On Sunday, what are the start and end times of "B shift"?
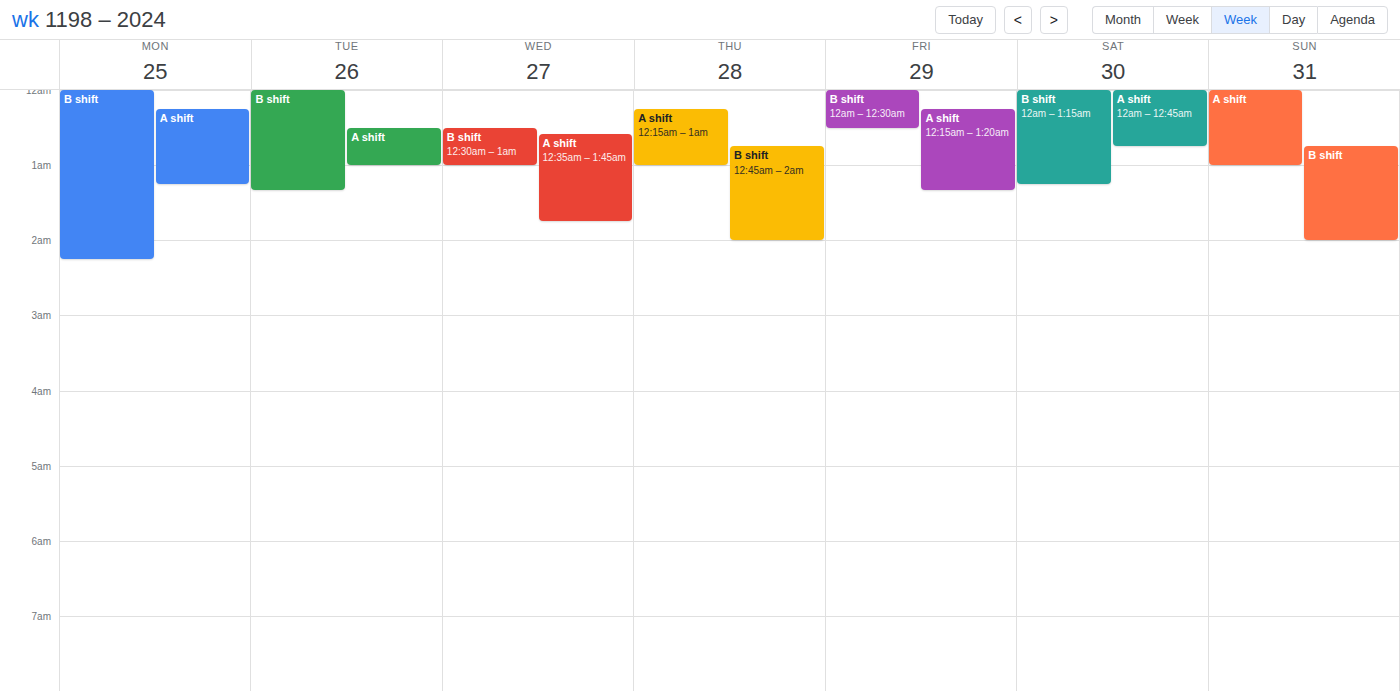
00:45 to 02:00